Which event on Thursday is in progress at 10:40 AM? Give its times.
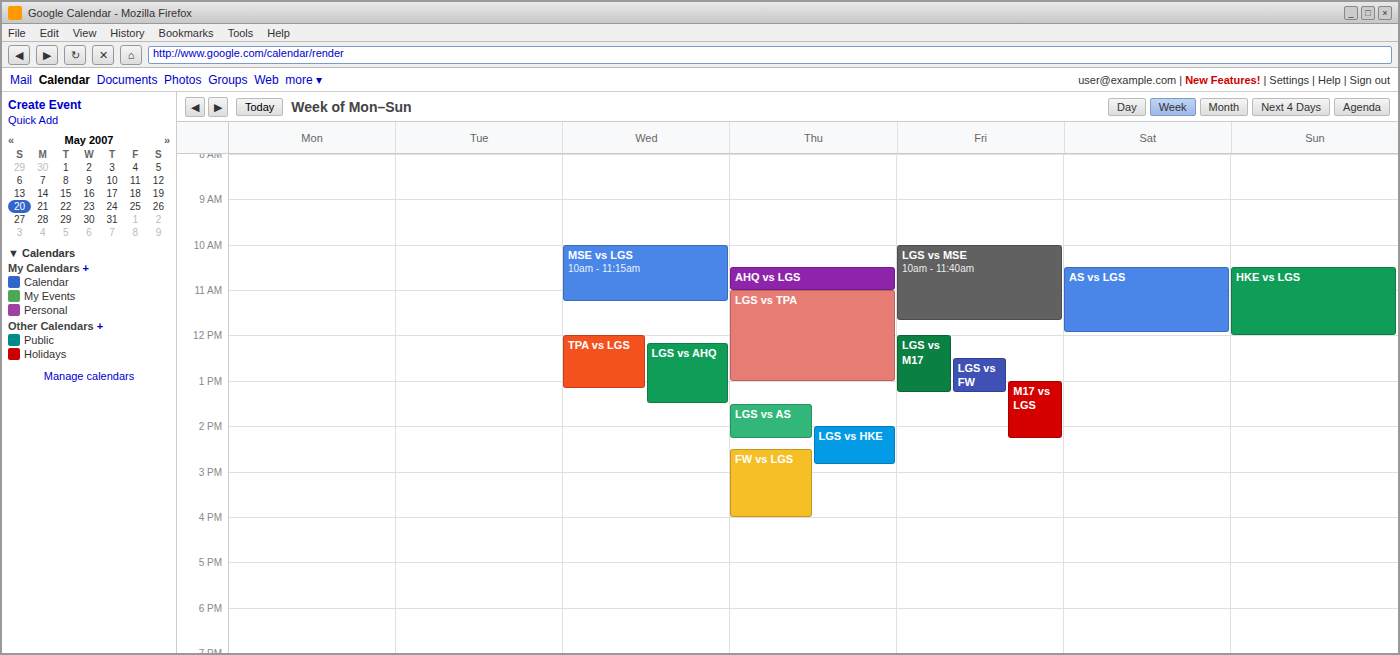
"AHQ vs LGS", 10:30 AM to 11:00 AM